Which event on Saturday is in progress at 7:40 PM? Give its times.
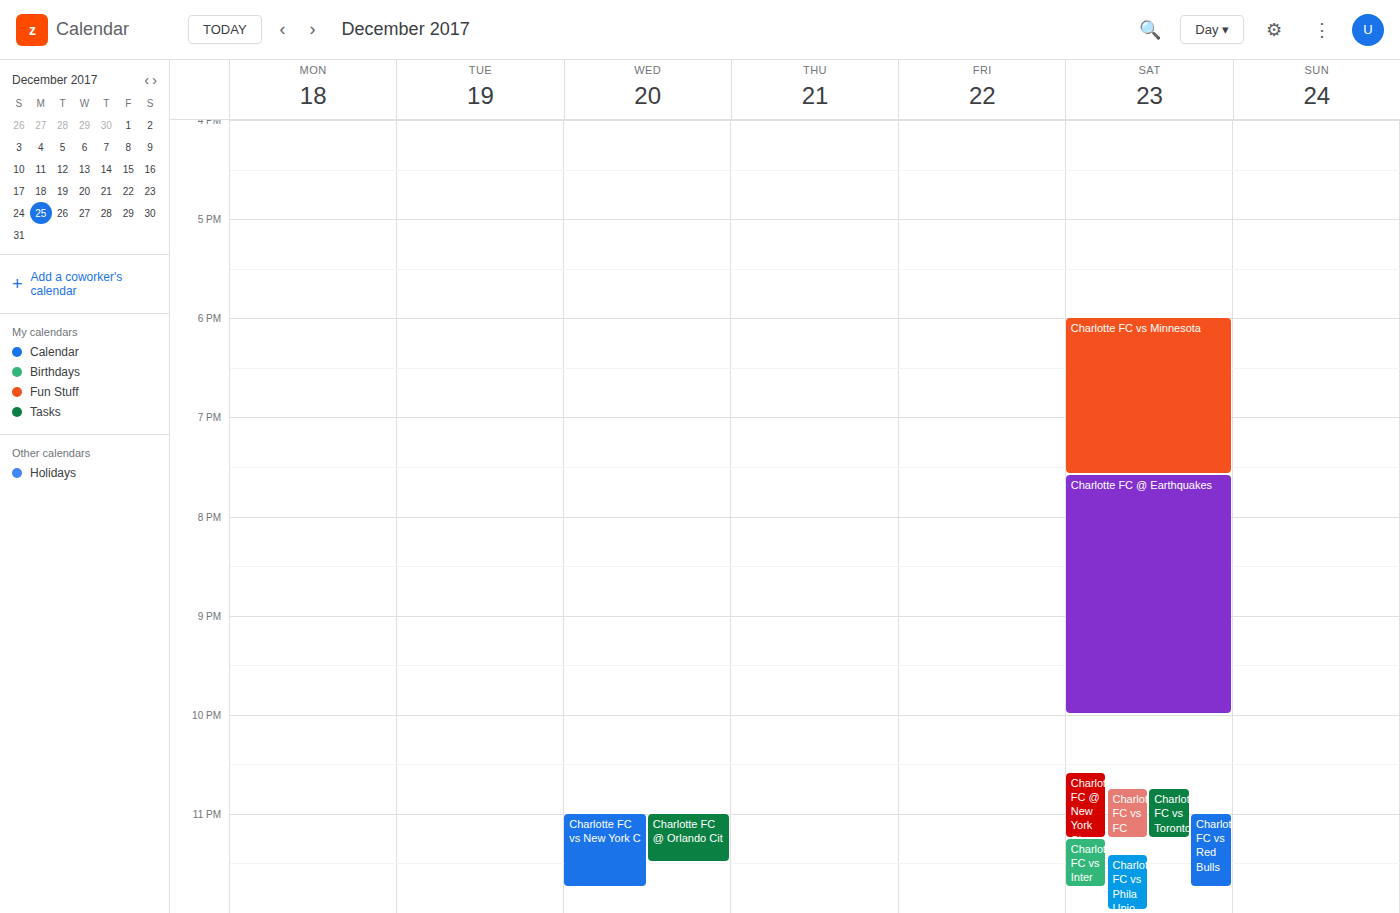
"Charlotte FC @ Earthquakes", 7:35 PM to 10:00 PM